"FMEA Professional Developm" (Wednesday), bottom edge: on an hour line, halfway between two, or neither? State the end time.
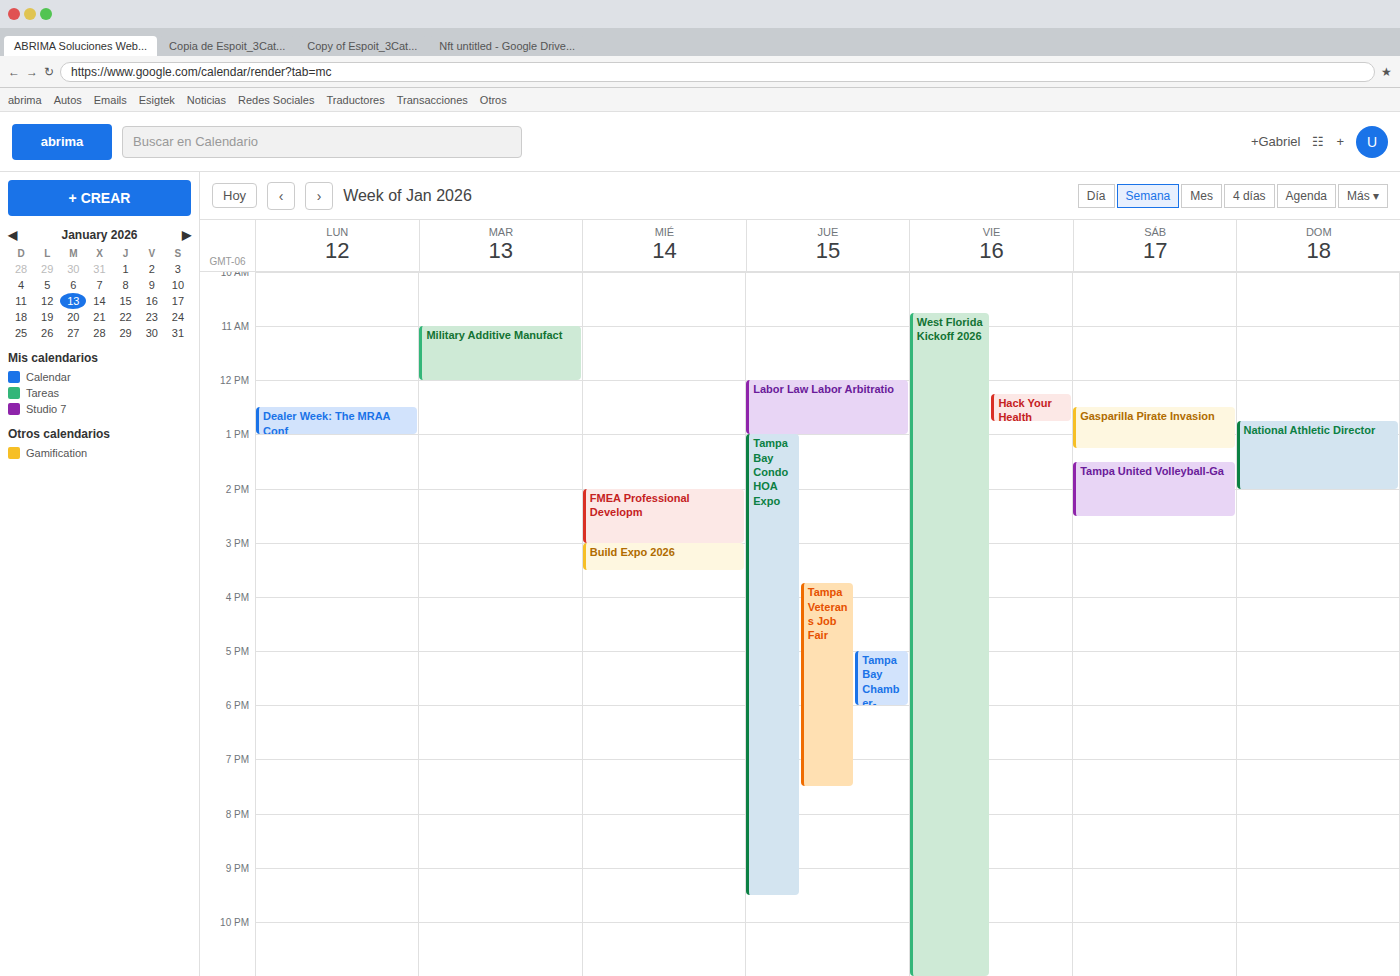
3:00 PM -- exactly on the 3 PM line.